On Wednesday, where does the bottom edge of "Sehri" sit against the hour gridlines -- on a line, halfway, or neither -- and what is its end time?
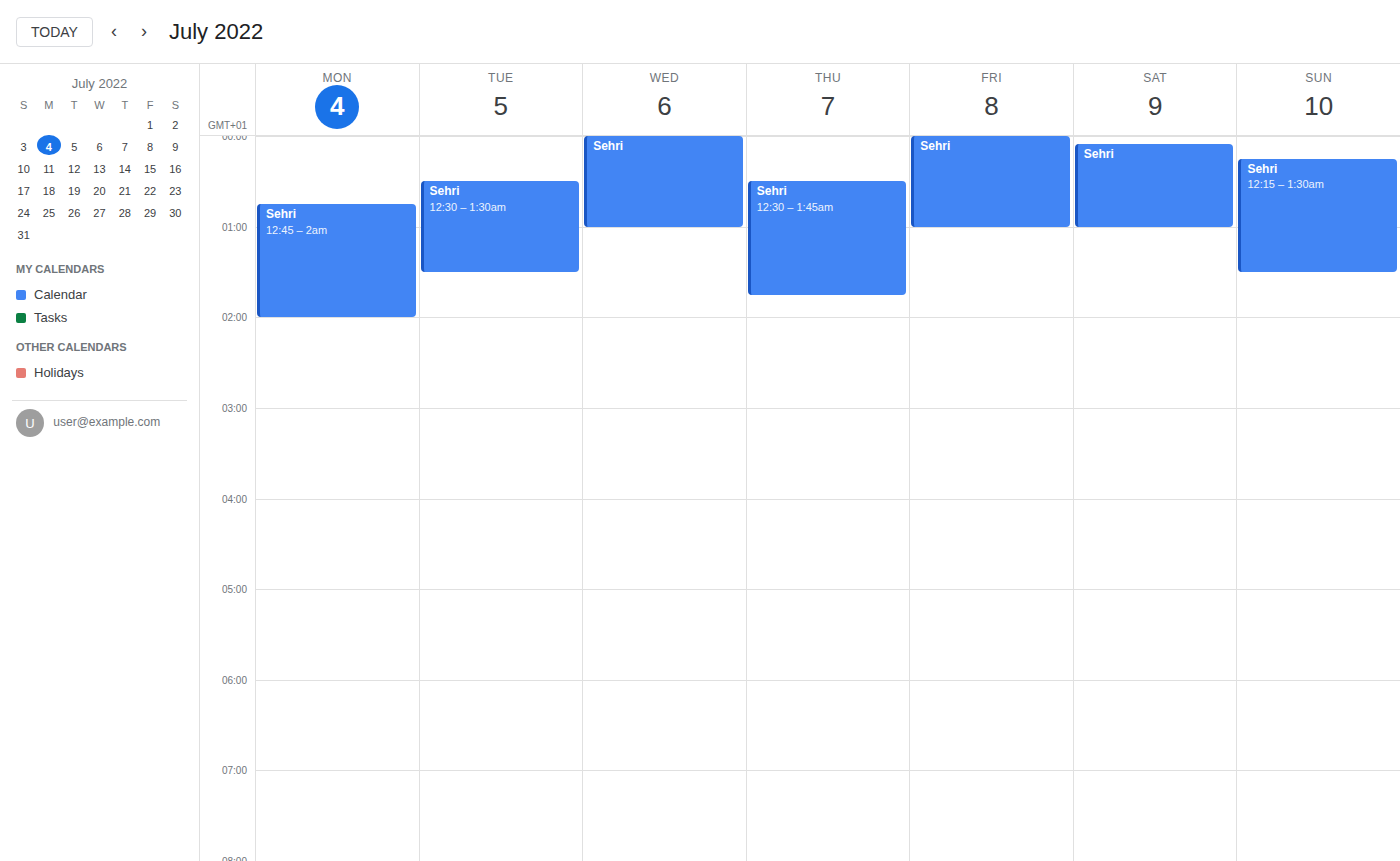
1:00 AM -- exactly on the 1 AM line.